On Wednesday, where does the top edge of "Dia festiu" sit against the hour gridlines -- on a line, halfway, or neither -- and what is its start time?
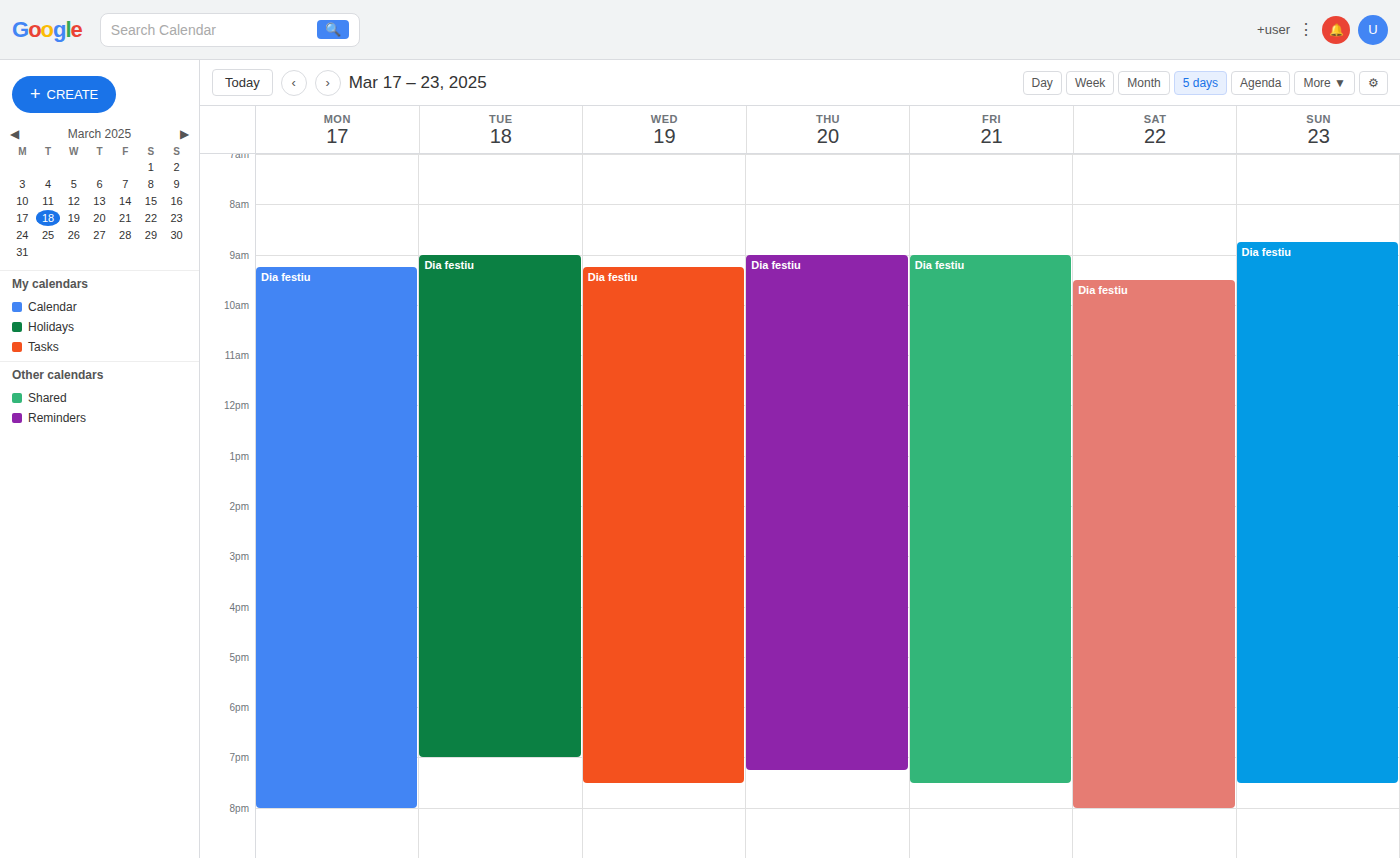
9:15 AM -- neither: a quarter of the way from the 9 AM line to the 10 AM line.